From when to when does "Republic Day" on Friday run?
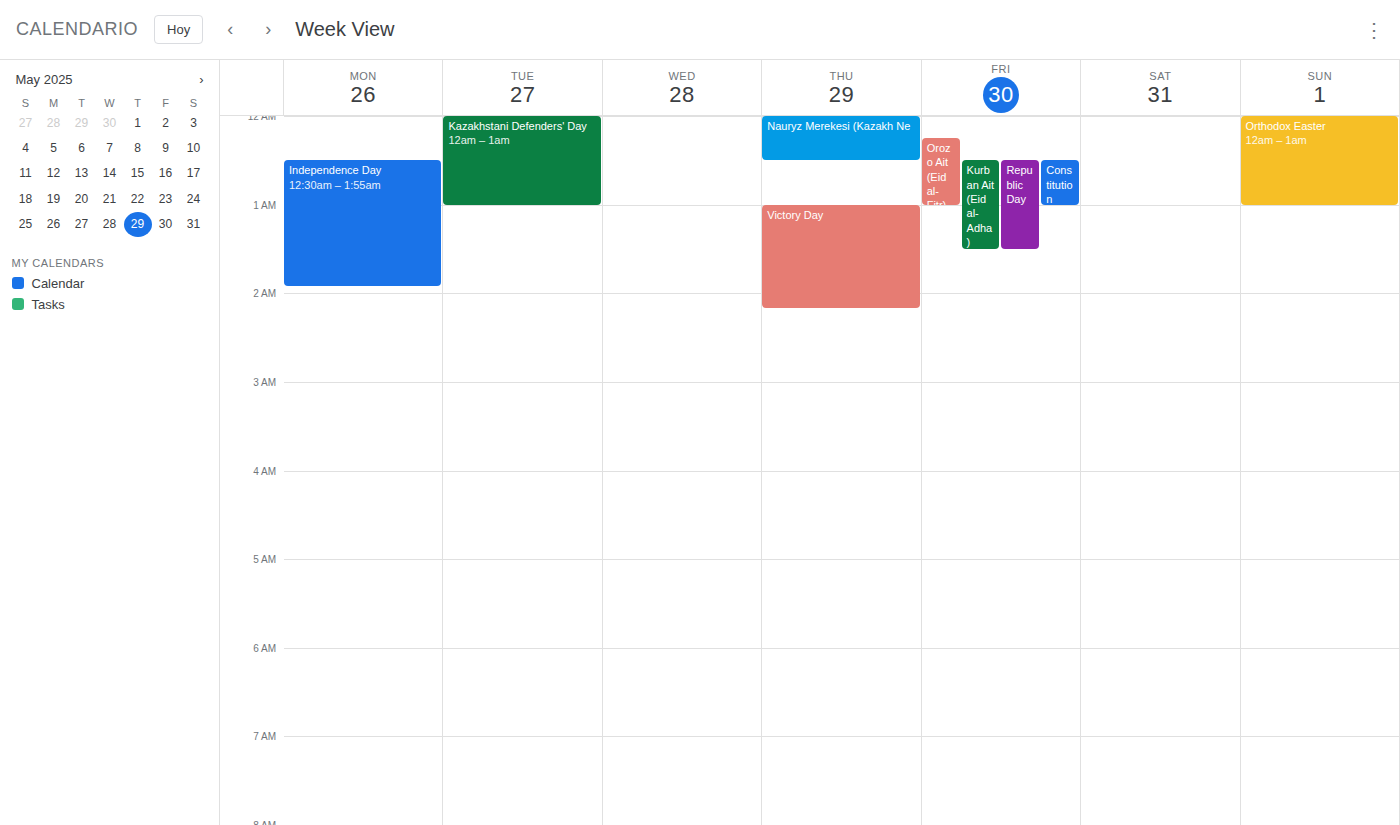
12:30 AM to 1:30 AM